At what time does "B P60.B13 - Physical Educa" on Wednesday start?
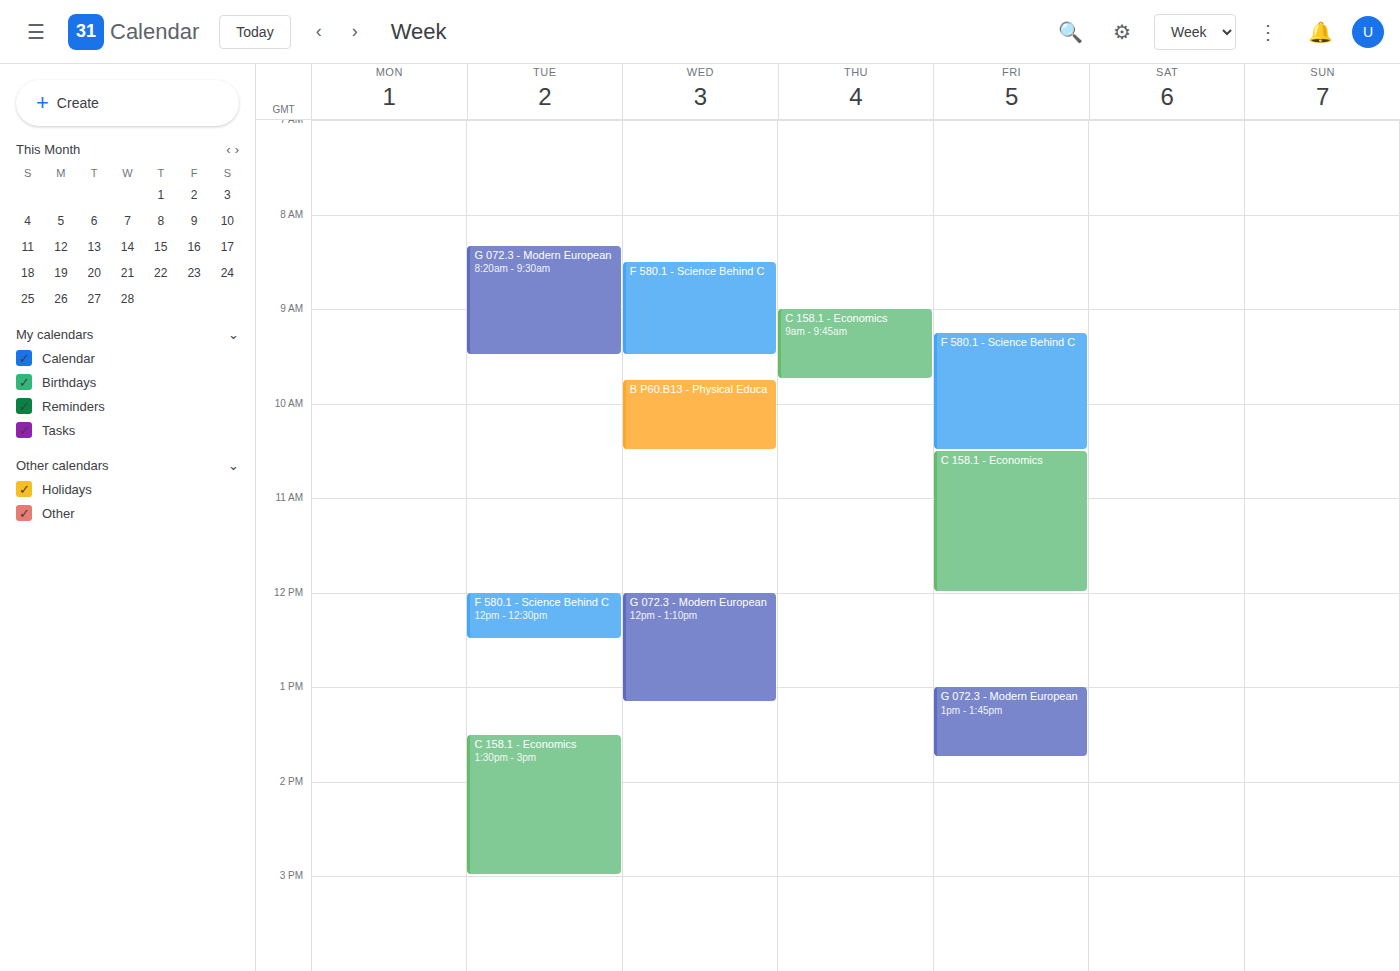
9:45 AM